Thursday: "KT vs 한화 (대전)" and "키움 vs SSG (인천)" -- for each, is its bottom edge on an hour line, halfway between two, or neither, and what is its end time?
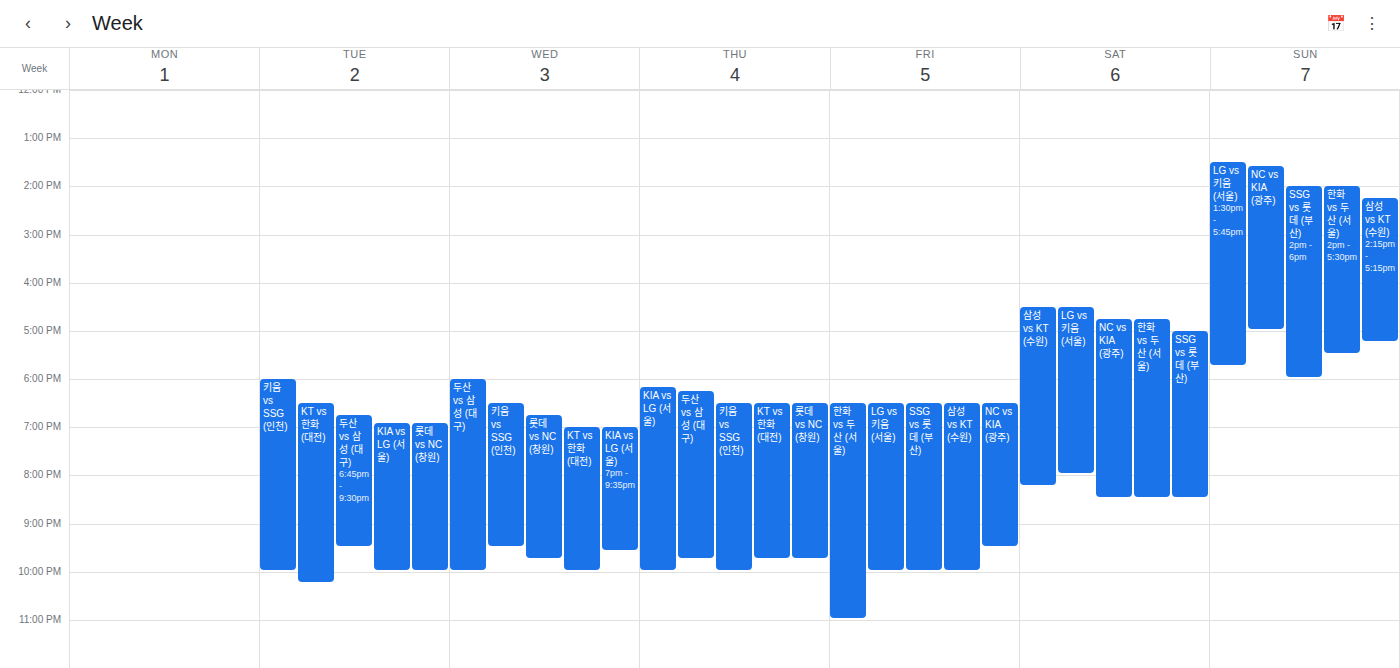
"KT vs 한화 (대전)": 9:45 PM, neither: three quarters of the way from the 9 PM line to the 10 PM line. "키움 vs SSG (인천)": 10:00 PM, exactly on the 10 PM line.